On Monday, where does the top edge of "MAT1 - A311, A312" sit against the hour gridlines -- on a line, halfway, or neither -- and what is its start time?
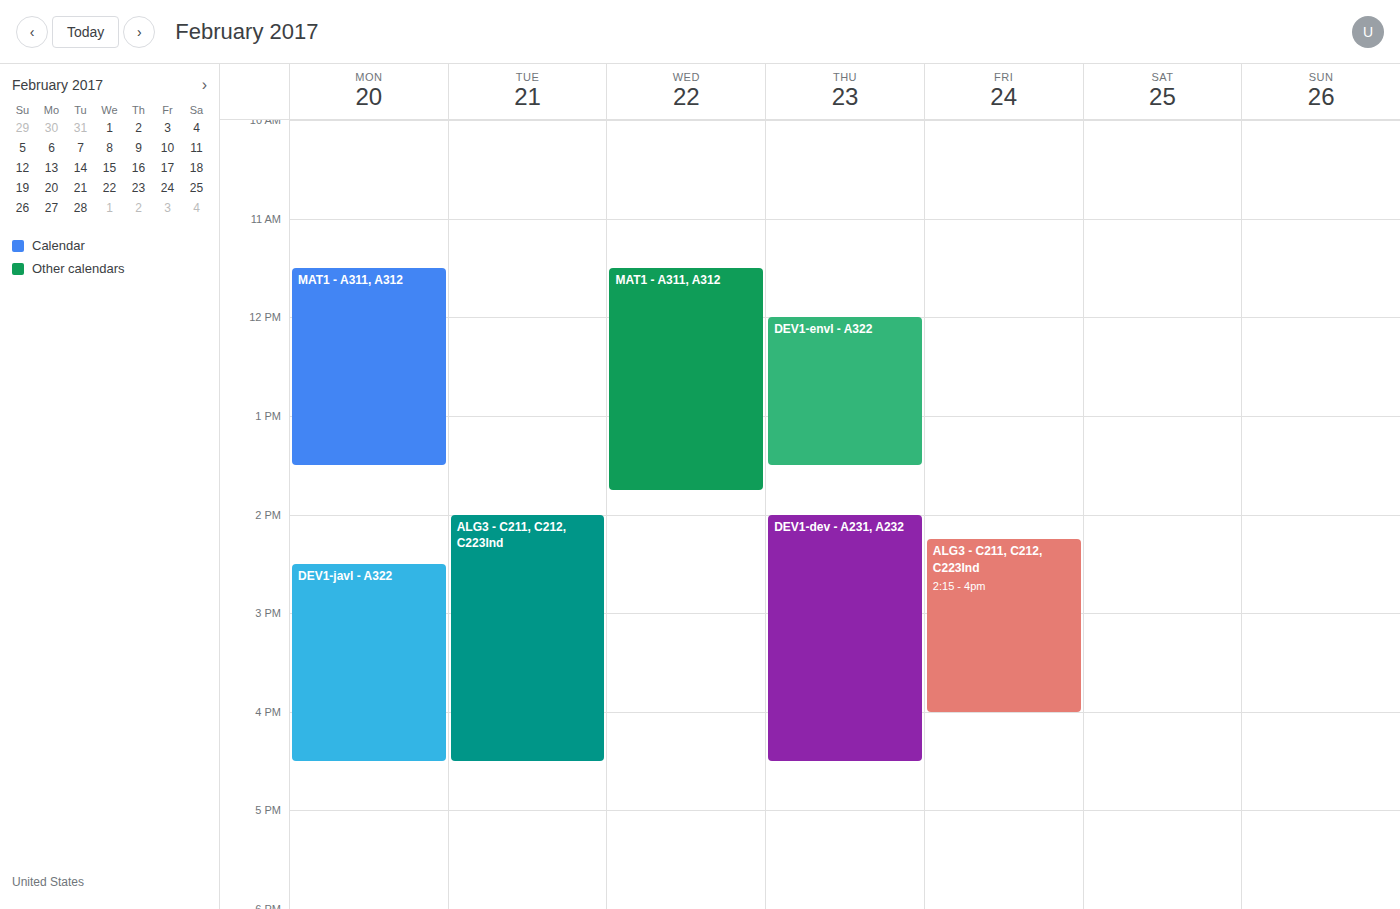
11:30 AM -- halfway between the 11 AM and 12 PM lines.